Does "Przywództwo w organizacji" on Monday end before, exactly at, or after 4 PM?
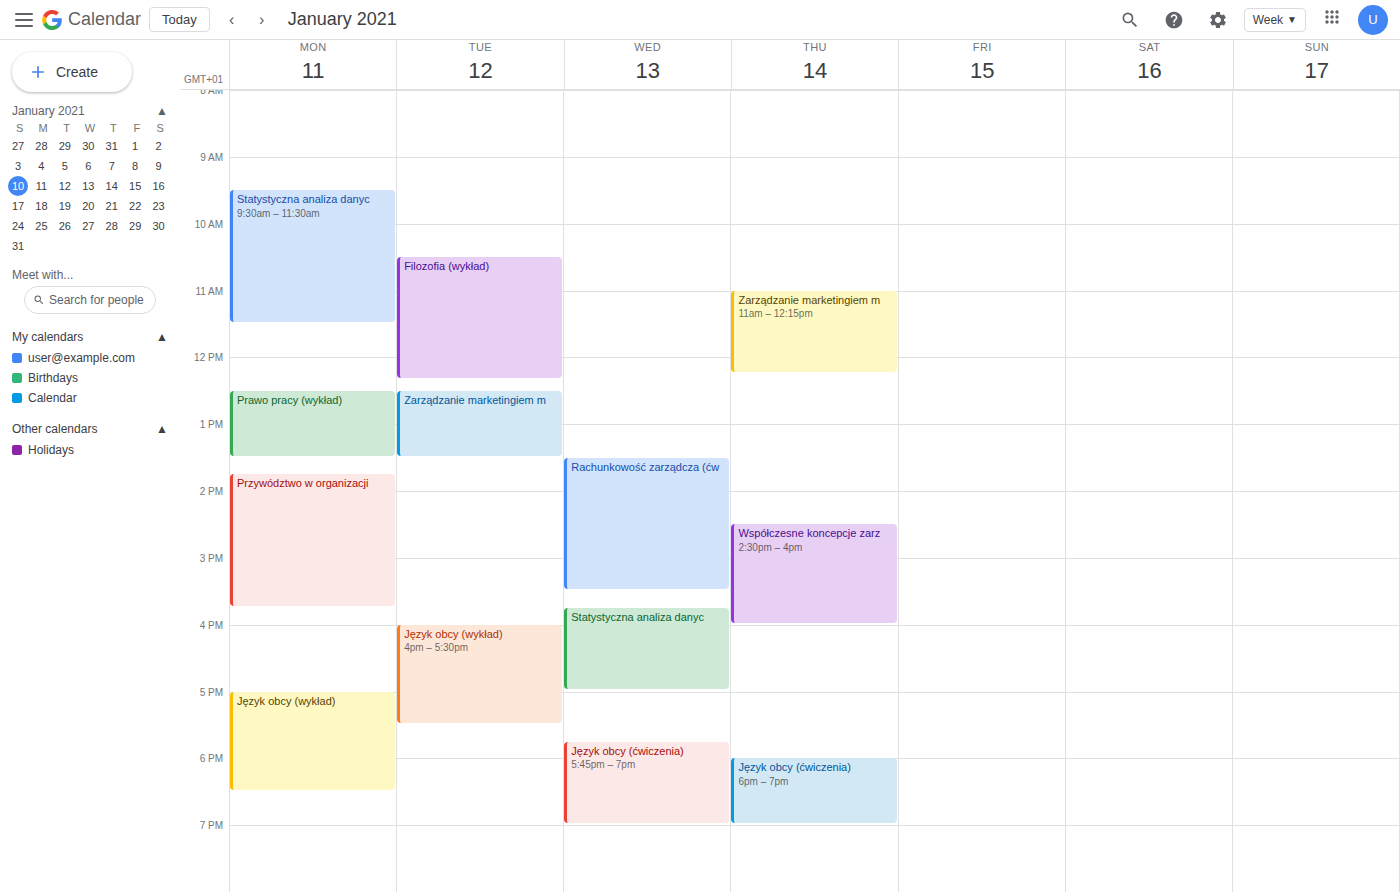
3:45 PM -- before 4 PM, 15 minutes above the 4 PM line.